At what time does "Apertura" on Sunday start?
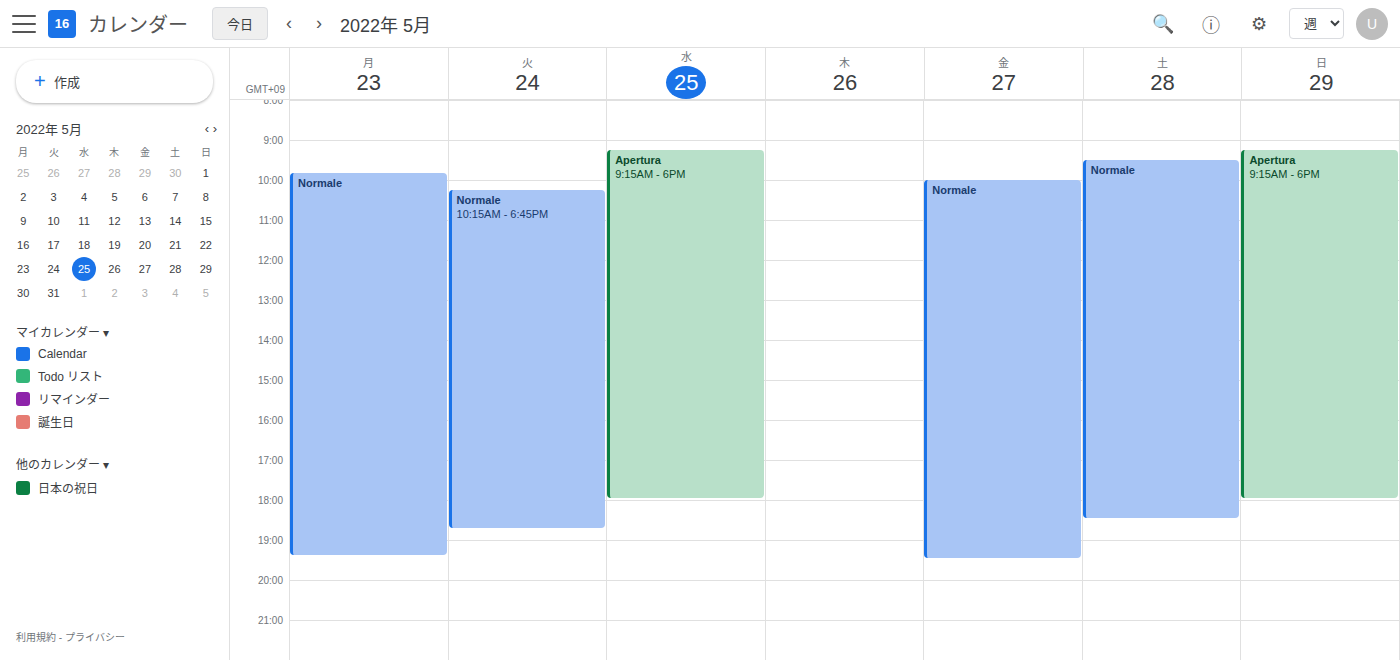
09:15